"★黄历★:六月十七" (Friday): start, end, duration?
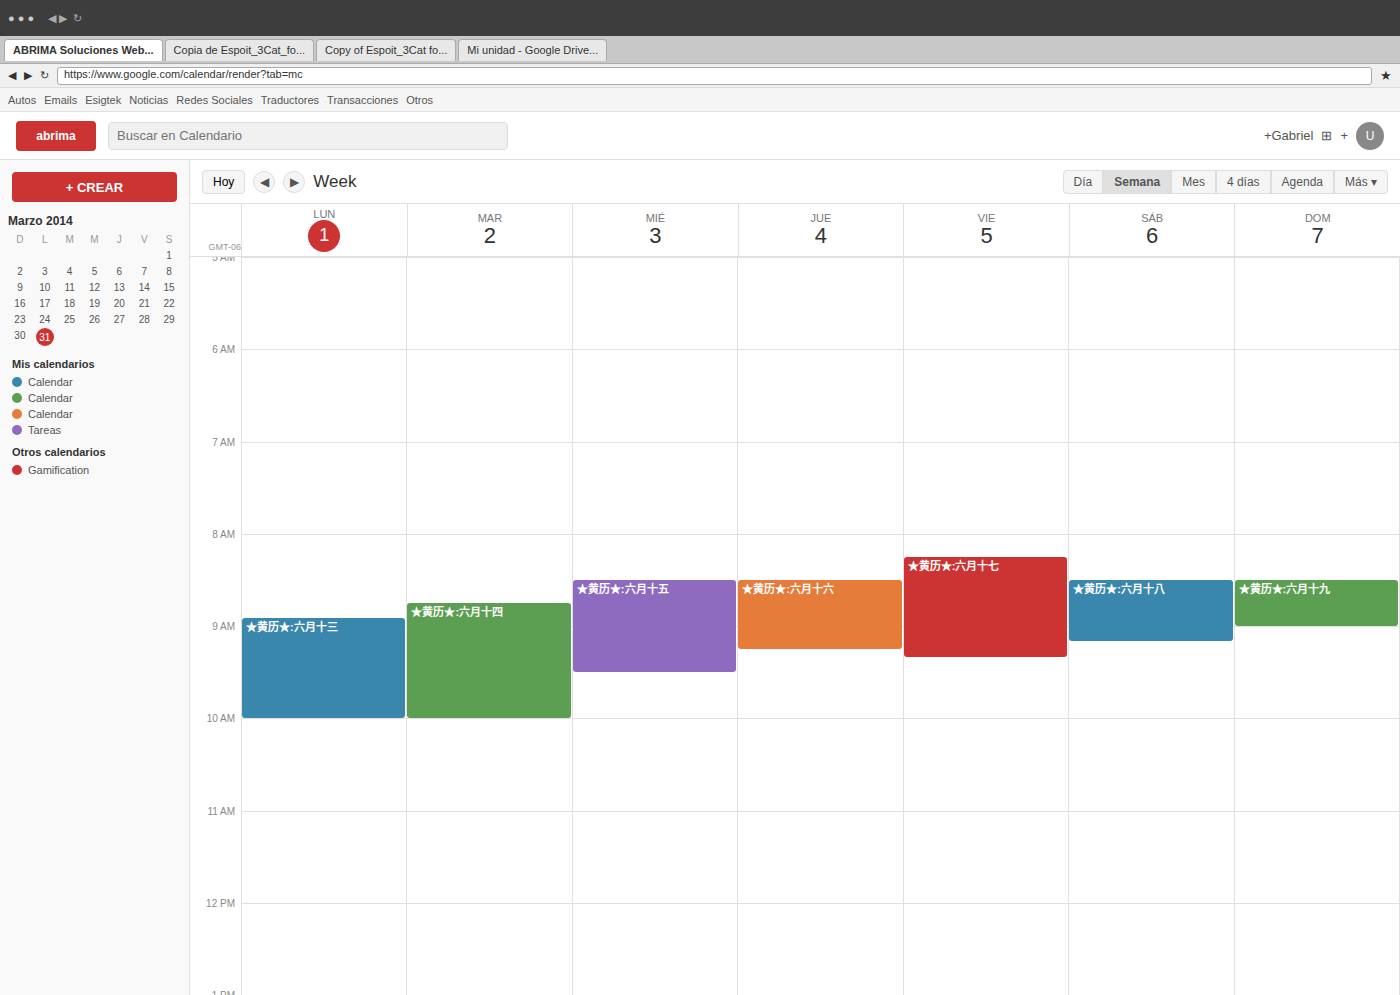
8:15 AM to 9:20 AM, 1 hour 5 minutes